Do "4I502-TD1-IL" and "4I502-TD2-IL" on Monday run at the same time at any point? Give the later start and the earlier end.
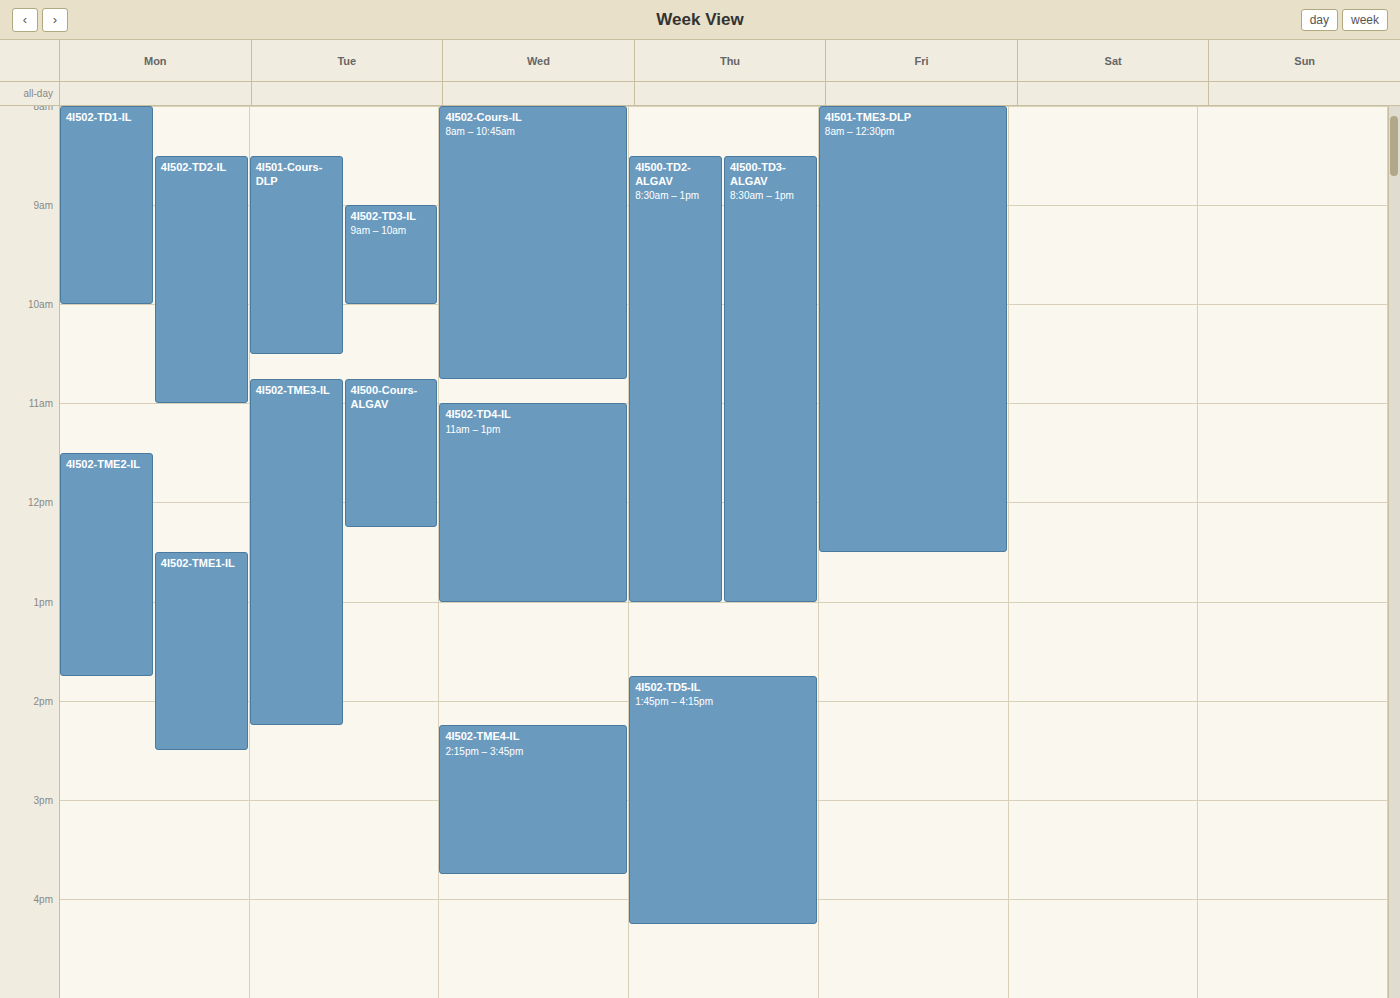
"4I502-TD2-IL" starts at 8:30 AM, before "4I502-TD1-IL" ends at 10:00 AM -- they overlap.